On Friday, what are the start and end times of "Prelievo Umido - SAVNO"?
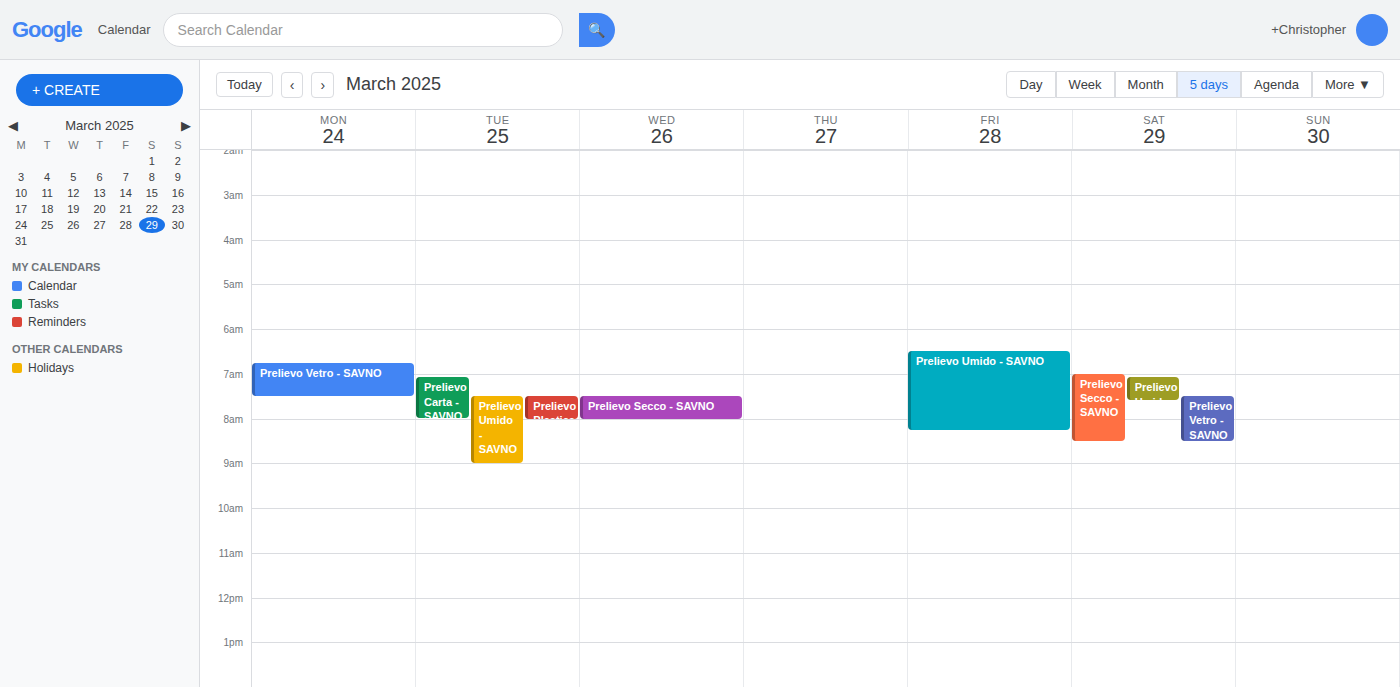
6:30 AM to 8:15 AM